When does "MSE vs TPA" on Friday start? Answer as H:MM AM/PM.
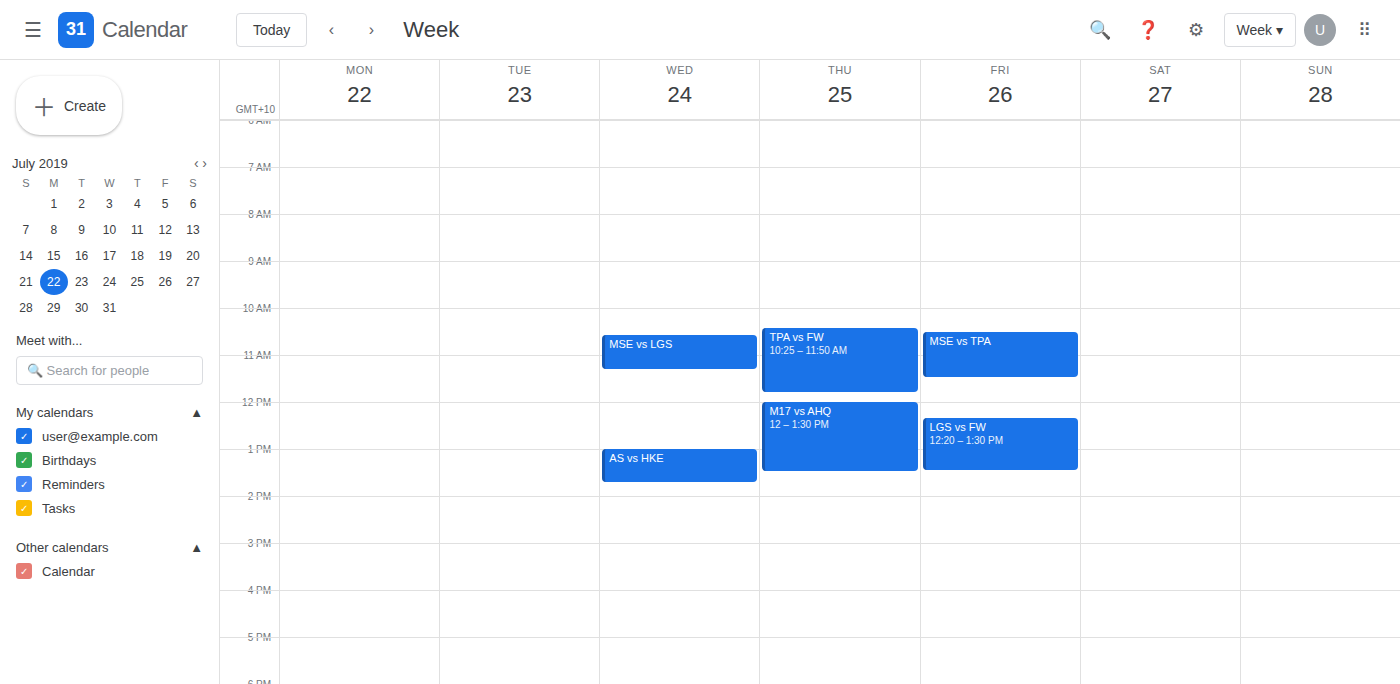
10:30 AM